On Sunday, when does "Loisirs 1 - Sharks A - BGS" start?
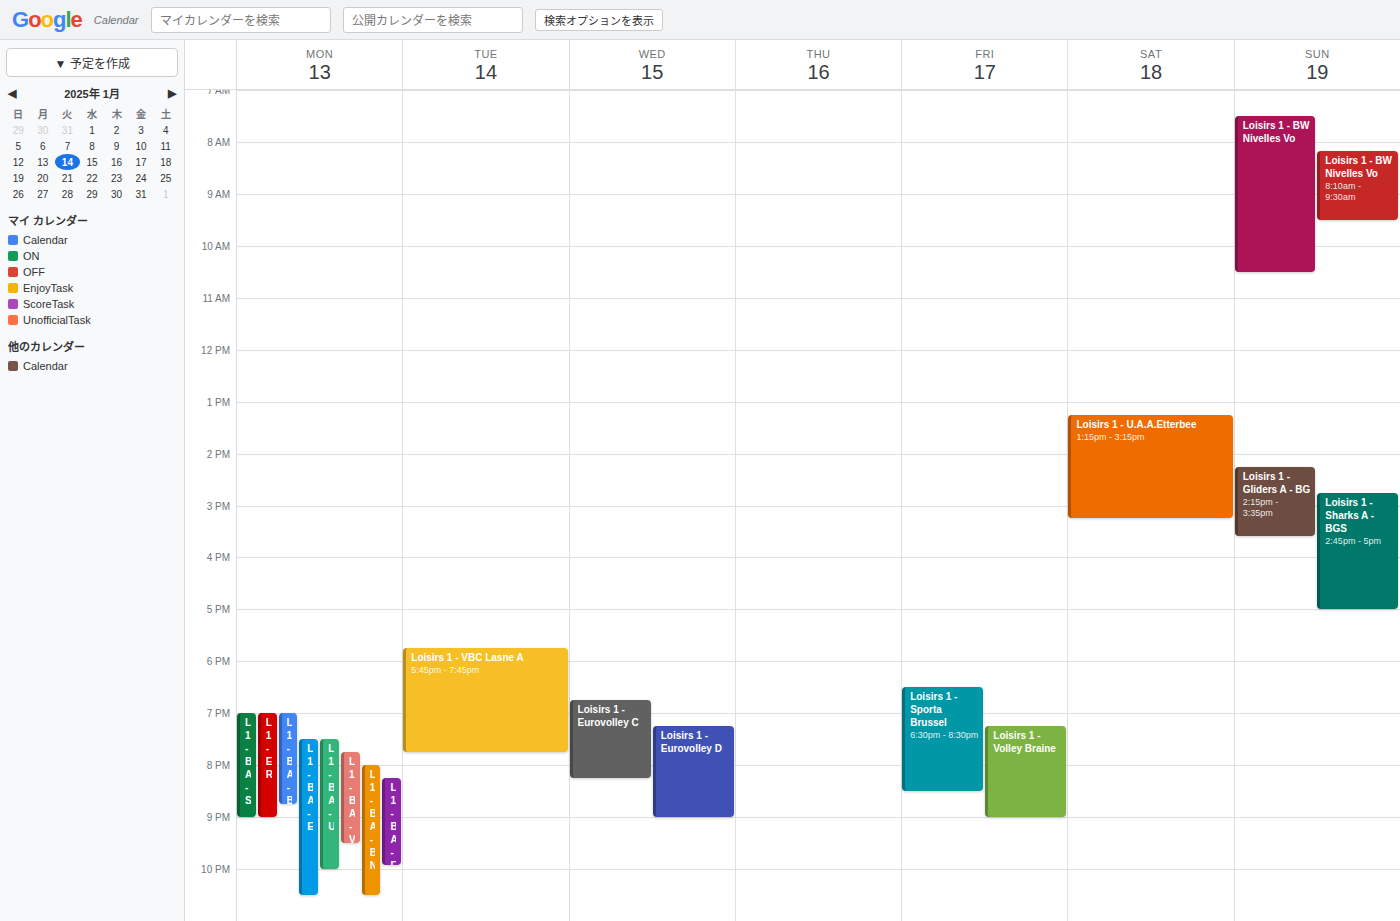
2:45 PM